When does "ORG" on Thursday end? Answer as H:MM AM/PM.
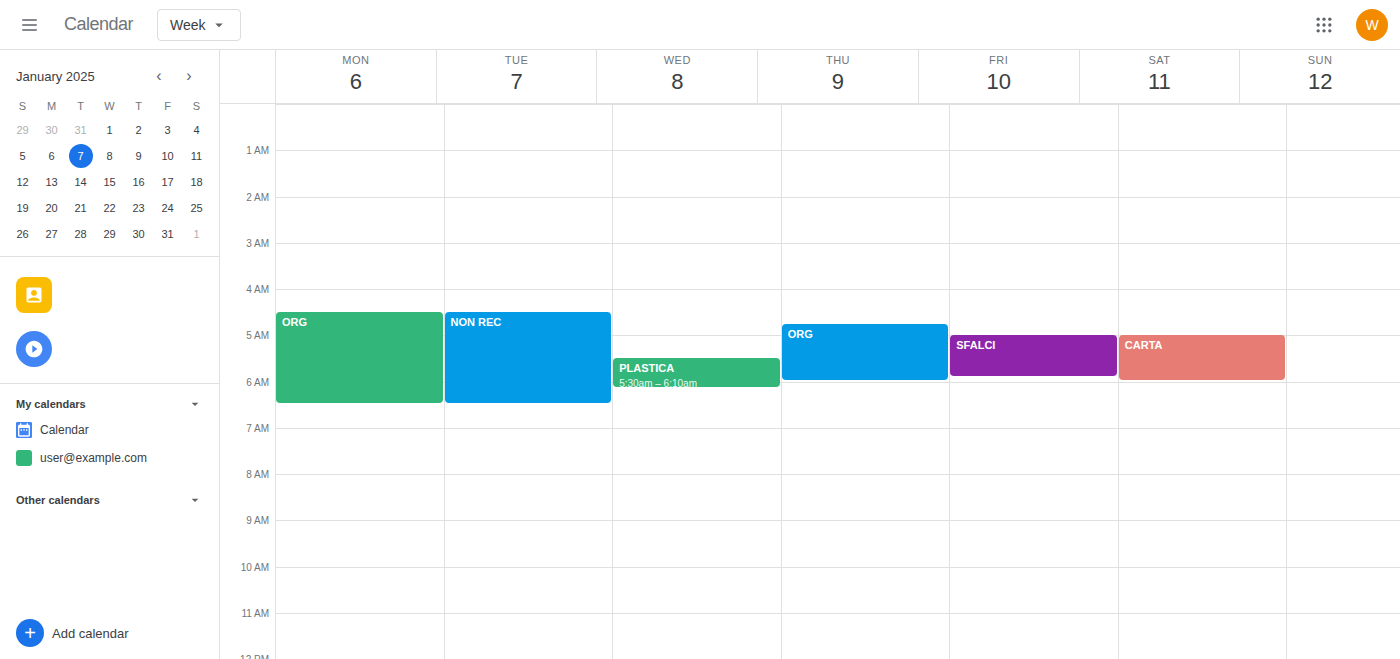
6:00 AM